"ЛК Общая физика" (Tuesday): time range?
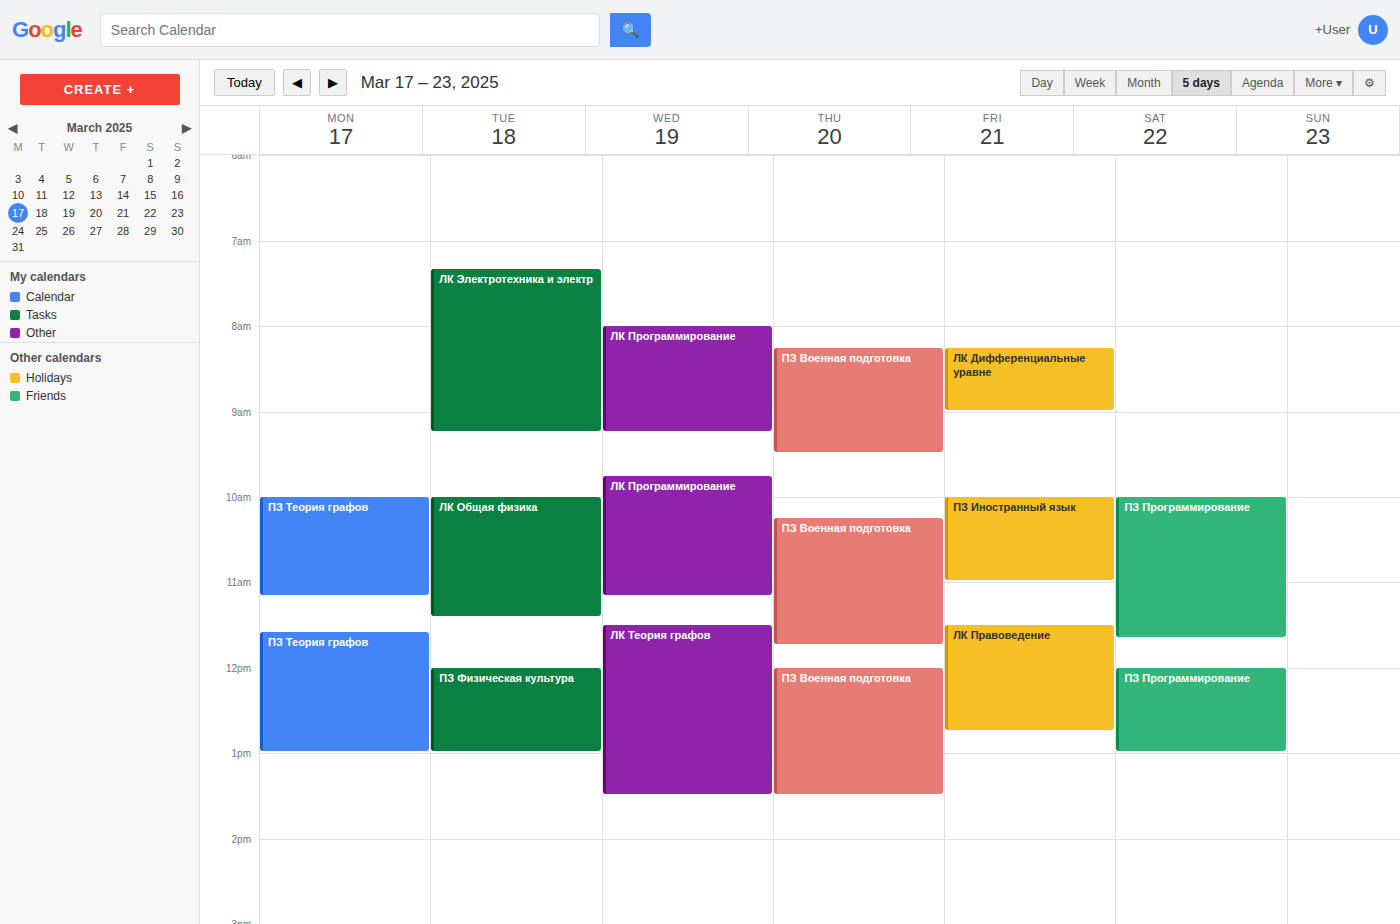
10:00 AM to 11:25 AM